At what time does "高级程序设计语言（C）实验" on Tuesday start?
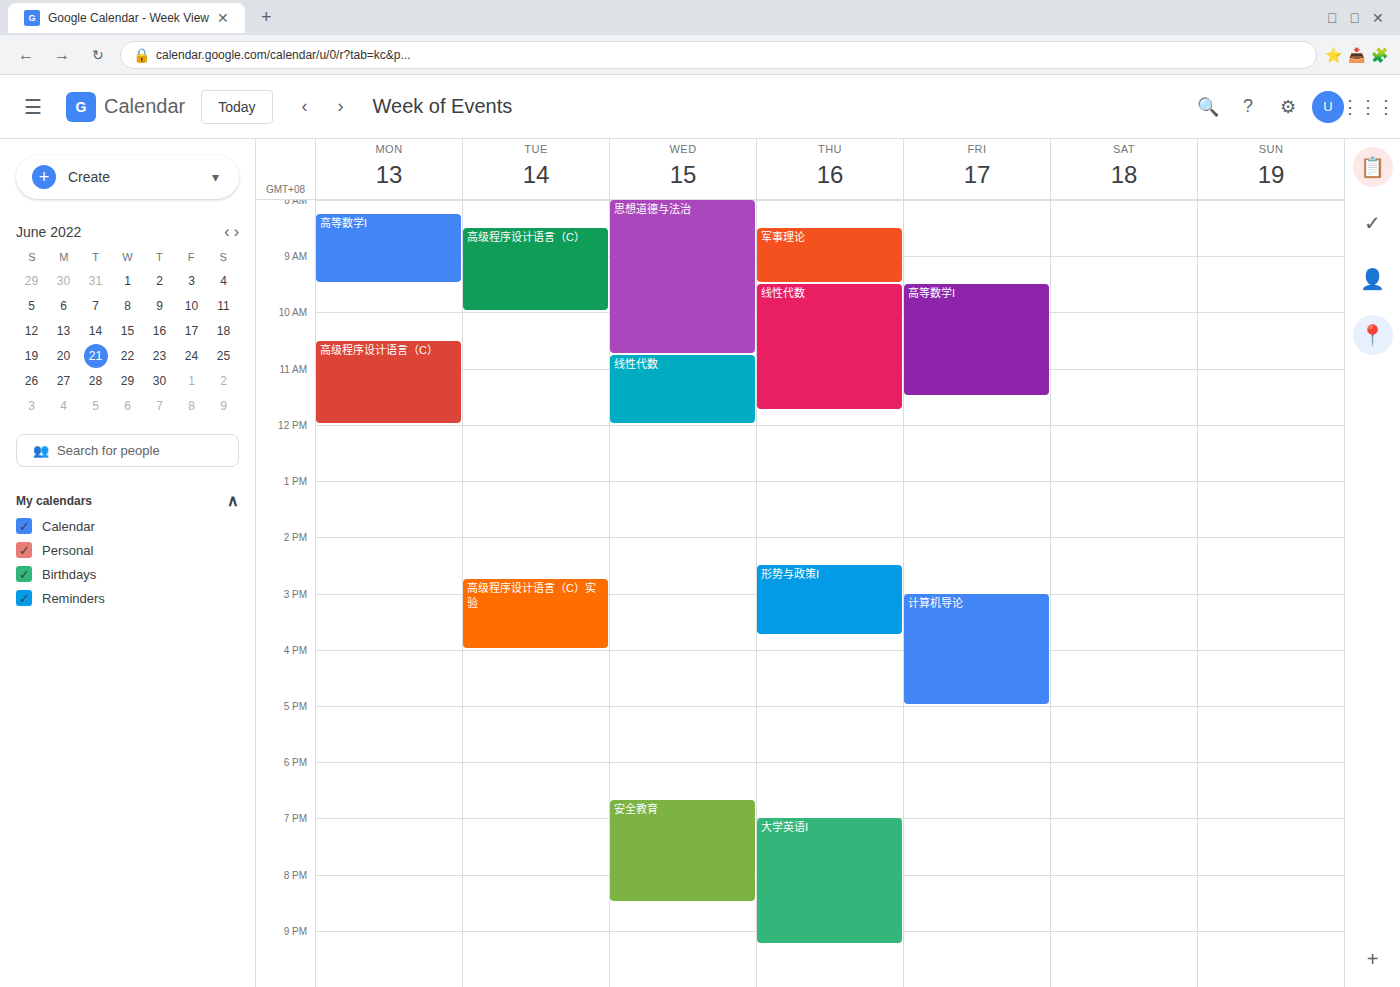
2:45 PM